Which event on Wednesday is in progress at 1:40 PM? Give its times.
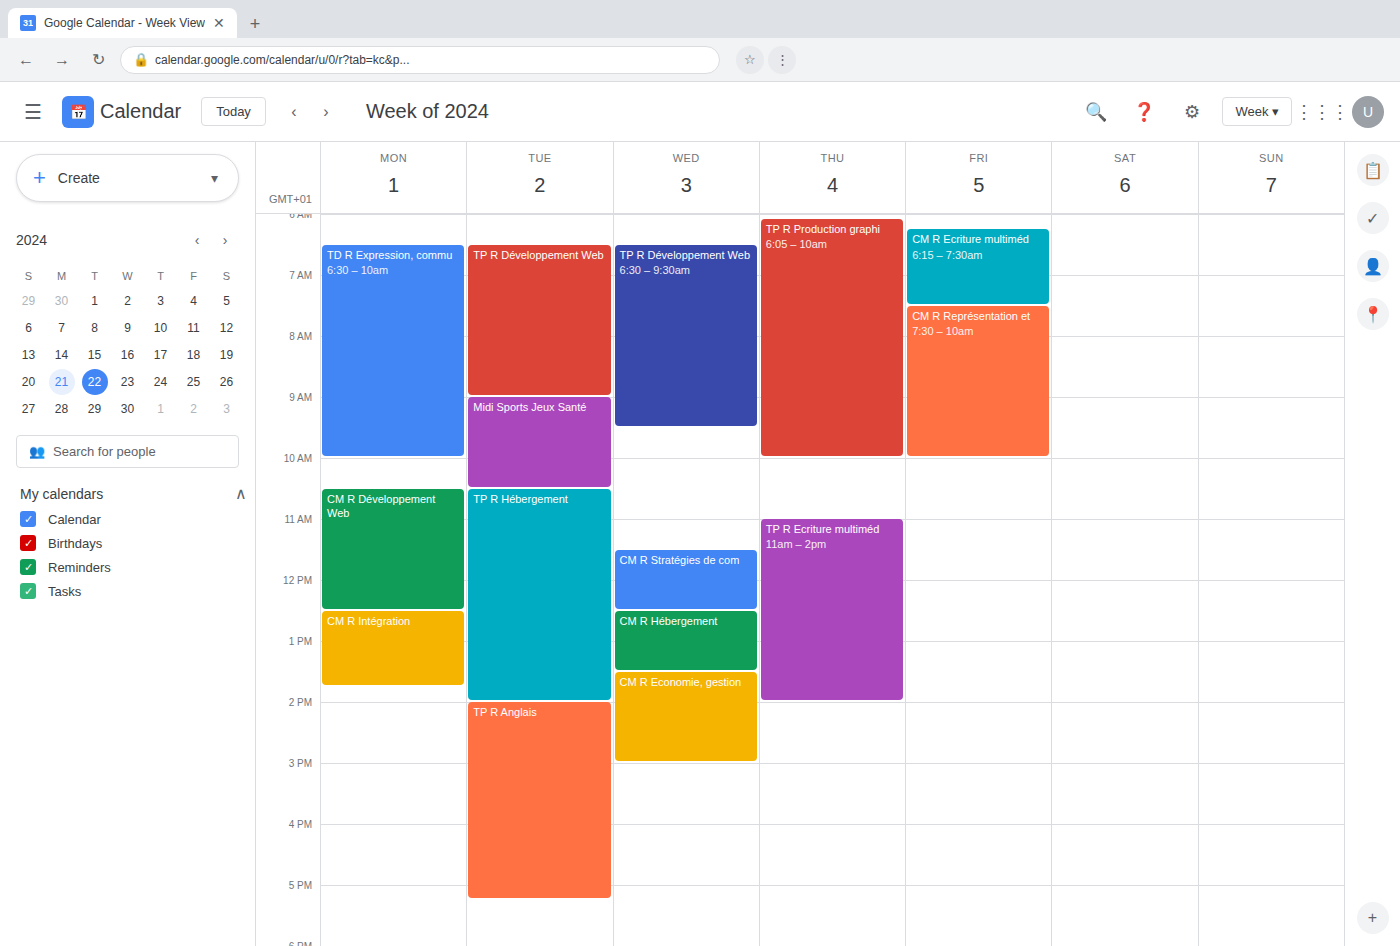
"CM R Economie, gestion", 1:30 PM to 3:00 PM